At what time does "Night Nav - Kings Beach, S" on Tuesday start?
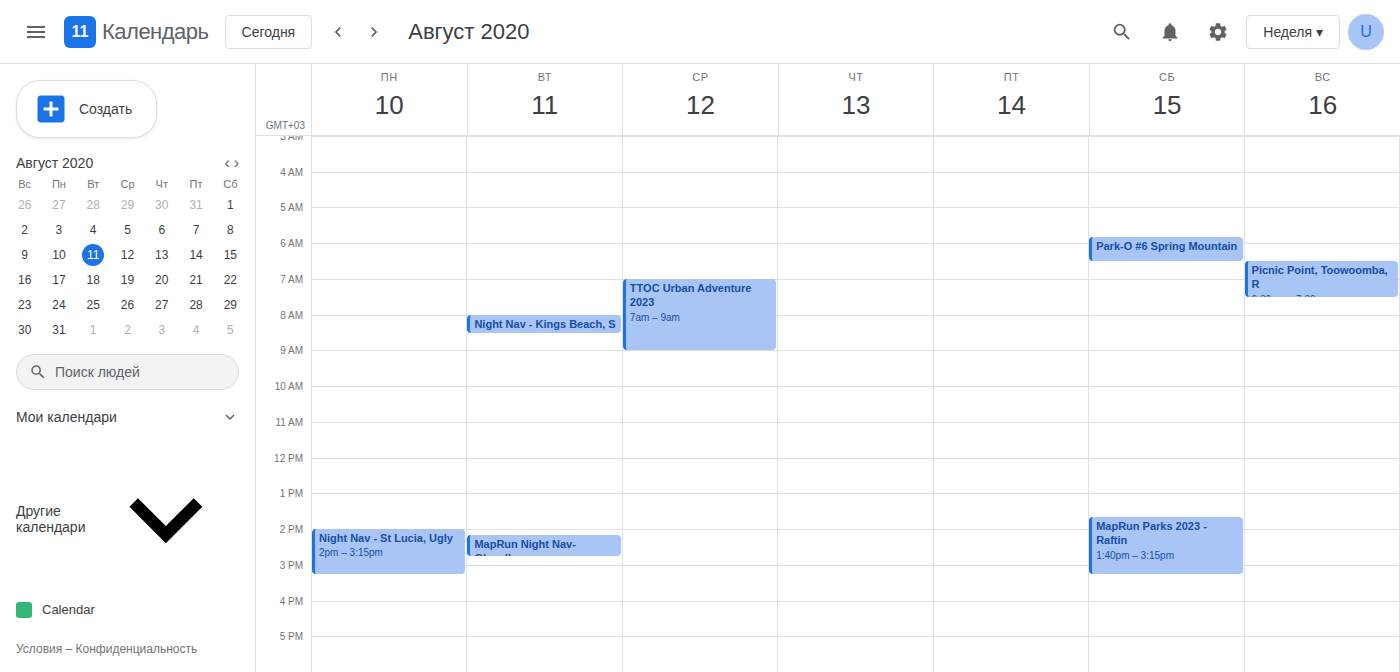
8:00 AM